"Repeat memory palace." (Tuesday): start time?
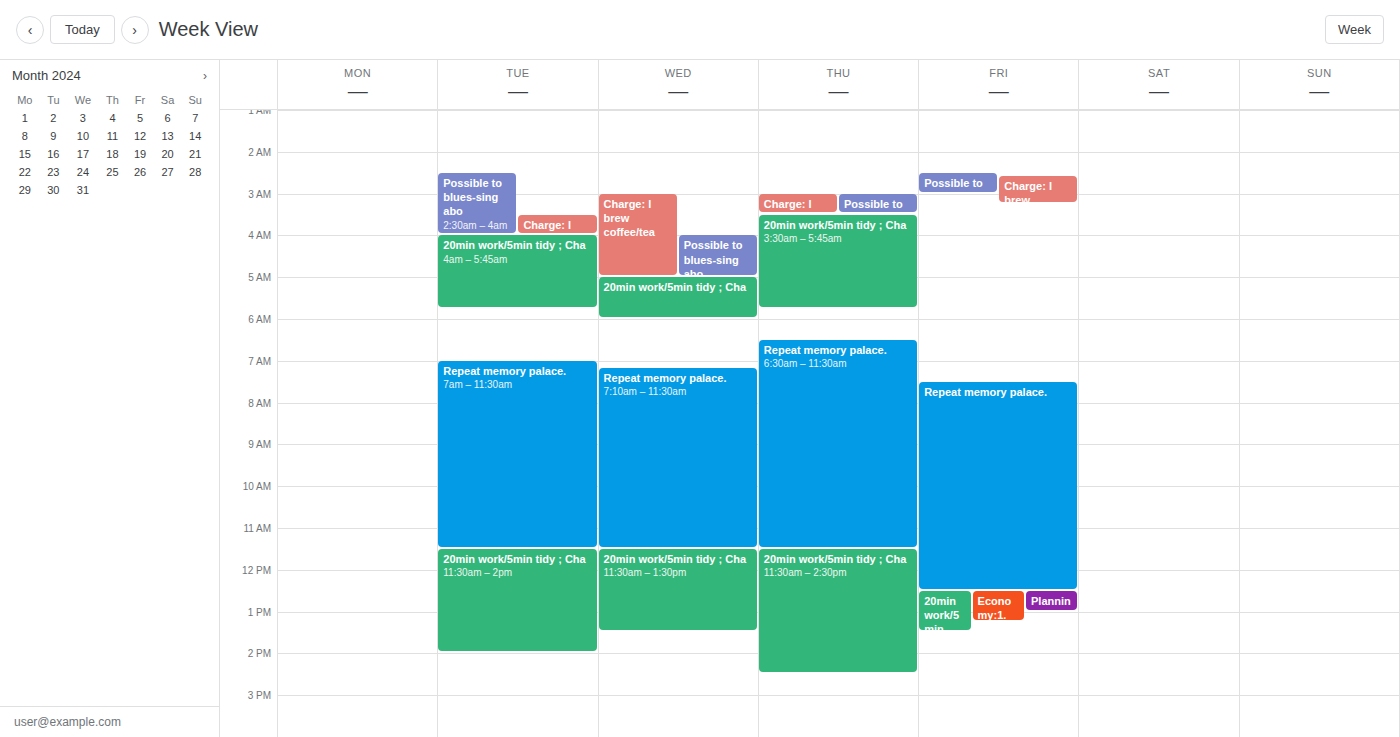
07:00